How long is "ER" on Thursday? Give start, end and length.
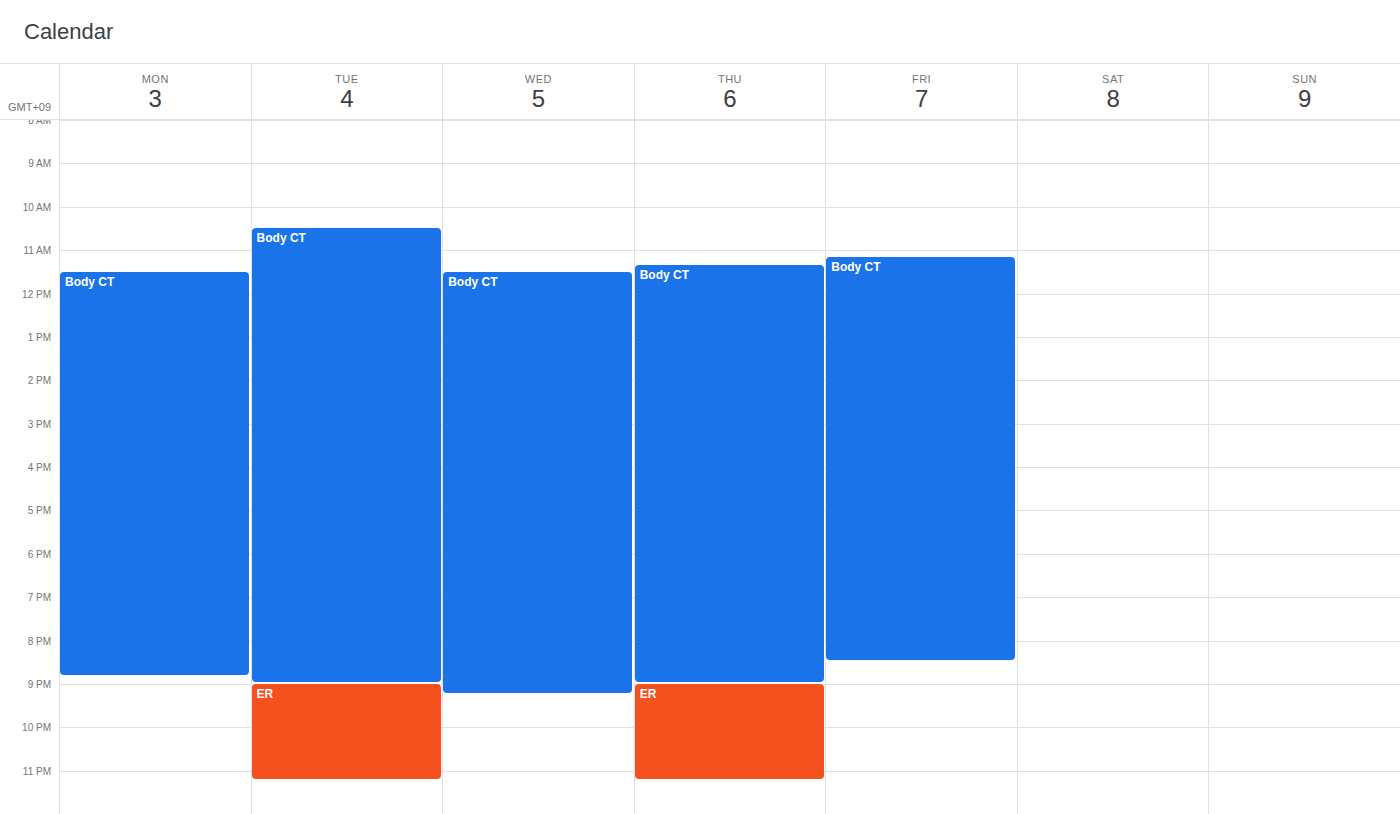
9:00 PM to 11:15 PM, 2 hours 15 minutes